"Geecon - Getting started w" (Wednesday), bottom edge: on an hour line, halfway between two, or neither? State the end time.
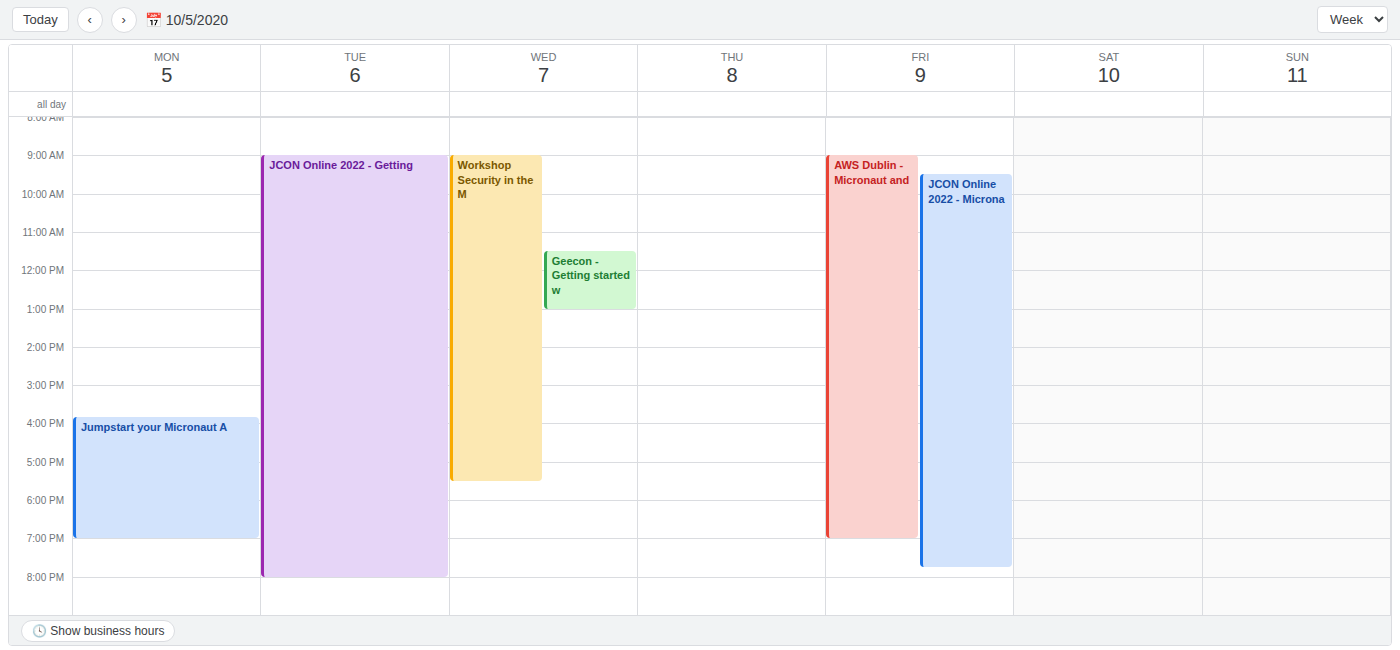
1:00 PM -- exactly on the 1 PM line.